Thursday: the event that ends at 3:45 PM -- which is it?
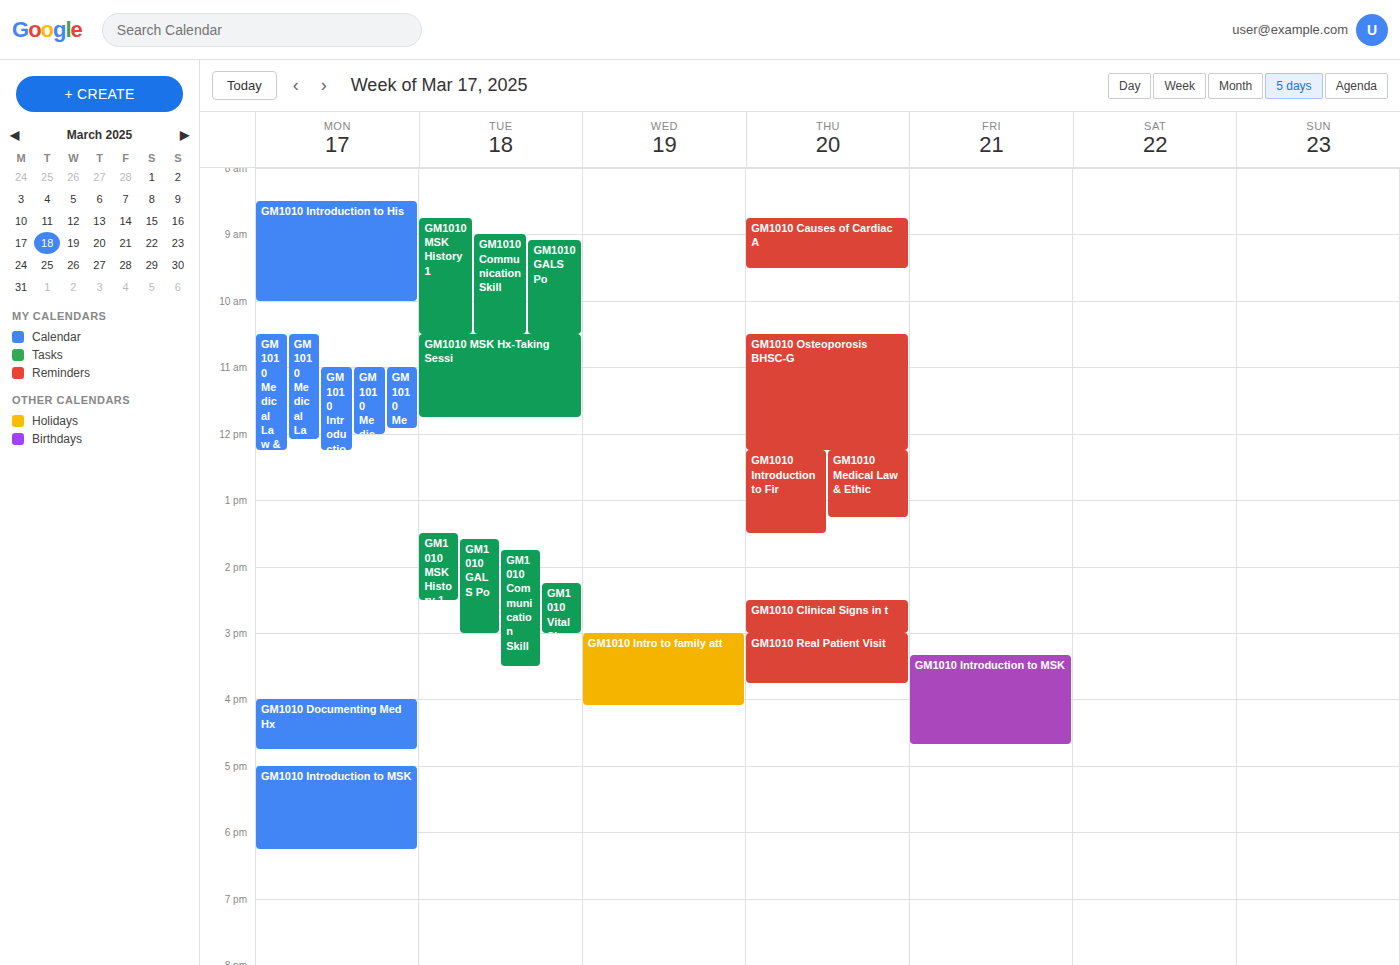
"GM1010 Real Patient Visit"